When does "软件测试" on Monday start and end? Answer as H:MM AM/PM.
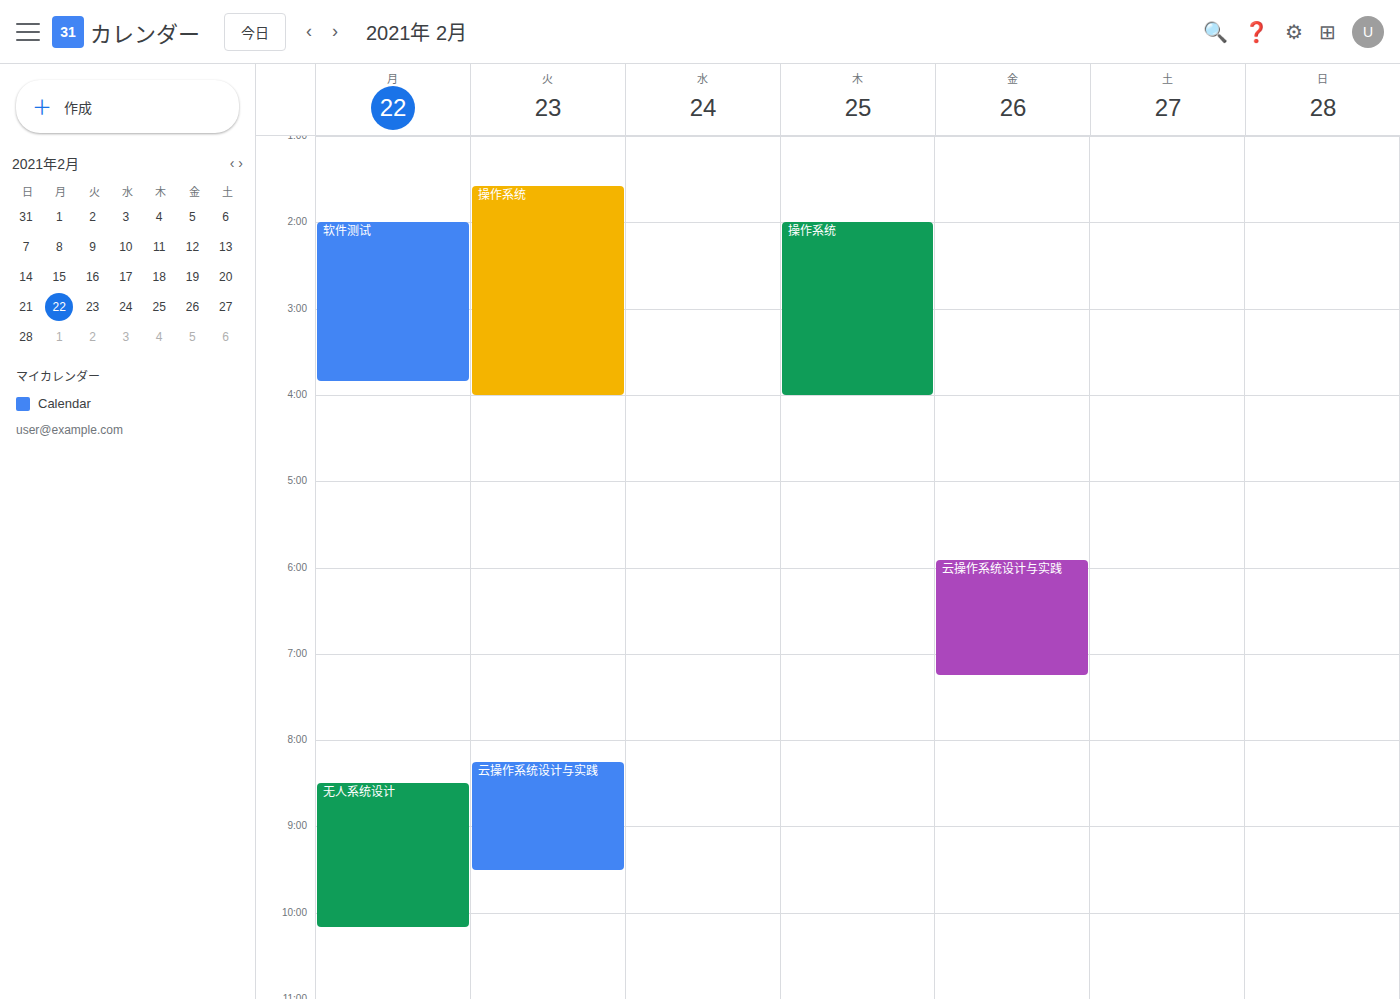
2:00 AM to 3:50 AM